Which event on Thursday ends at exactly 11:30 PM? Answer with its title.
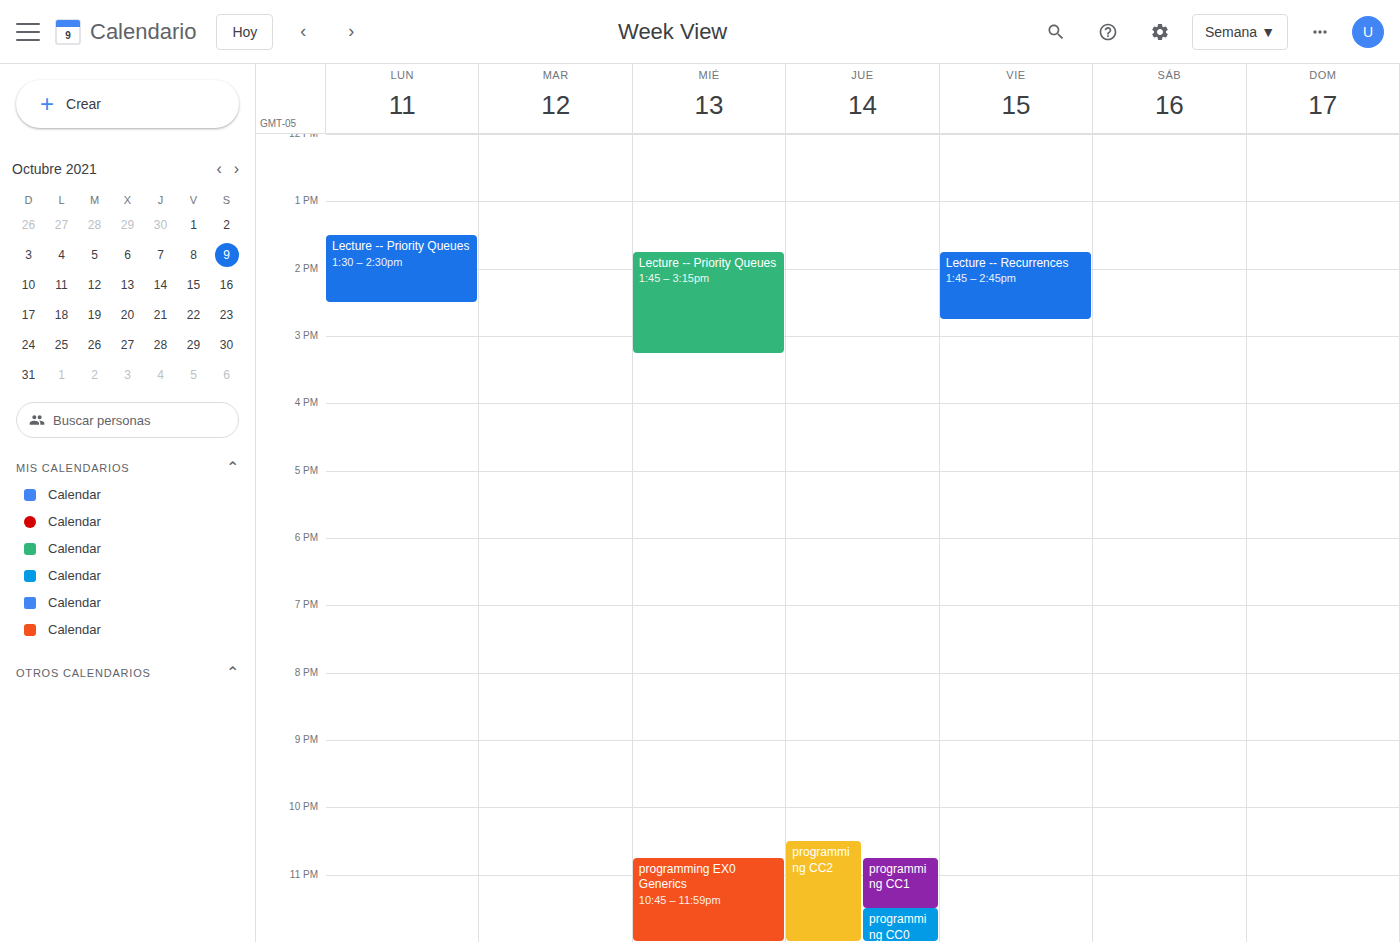
"programming CC1"